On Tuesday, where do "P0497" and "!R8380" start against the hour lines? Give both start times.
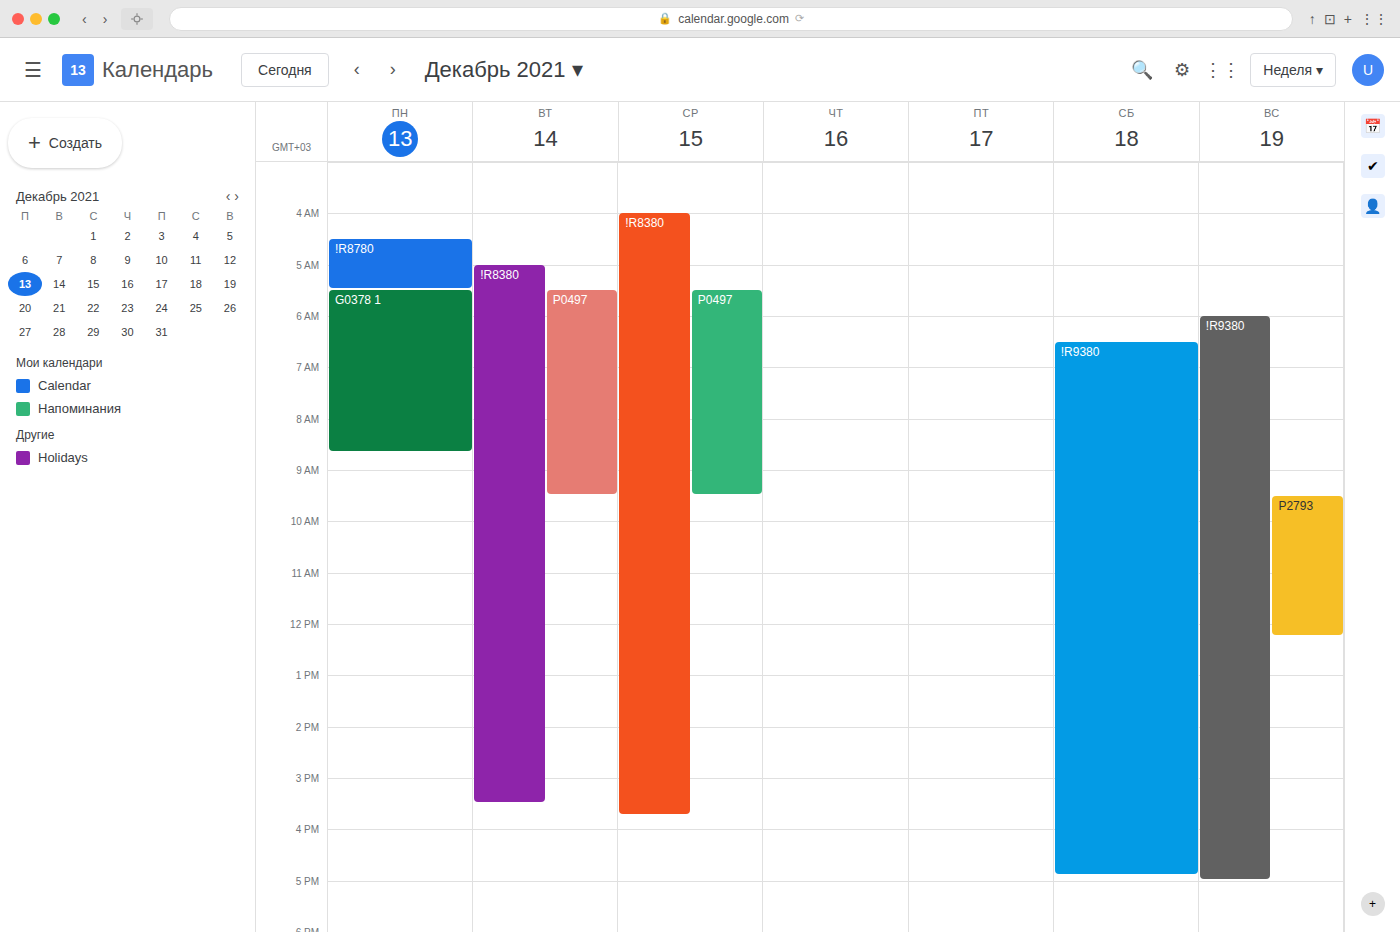
"P0497": 05:30, halfway between the 05:00 and 06:00 lines. "!R8380": 05:00, exactly on the 05:00 line.